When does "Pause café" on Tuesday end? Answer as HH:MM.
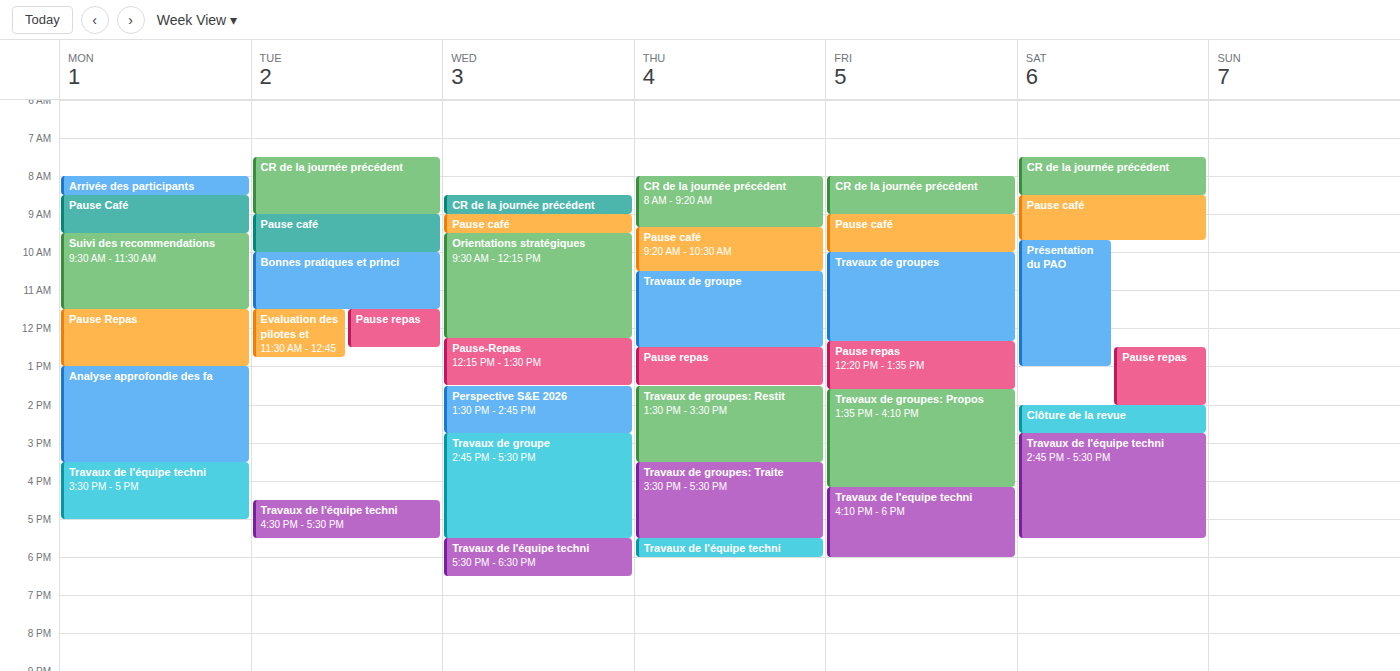
10:00